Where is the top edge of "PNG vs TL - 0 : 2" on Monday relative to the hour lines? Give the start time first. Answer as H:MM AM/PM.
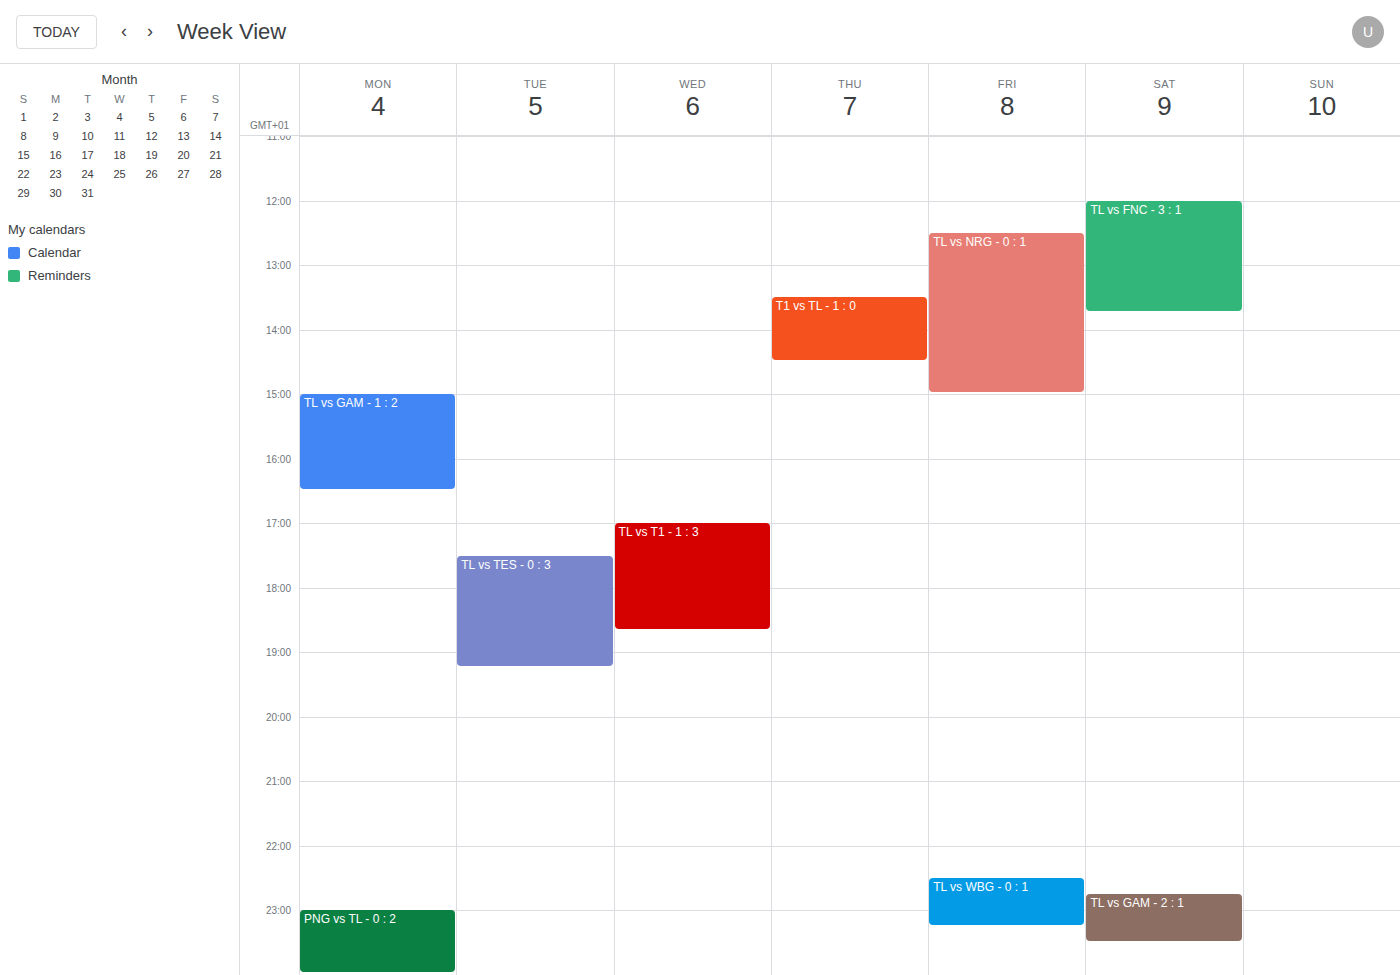
11:00 PM -- exactly on the 11 PM line.